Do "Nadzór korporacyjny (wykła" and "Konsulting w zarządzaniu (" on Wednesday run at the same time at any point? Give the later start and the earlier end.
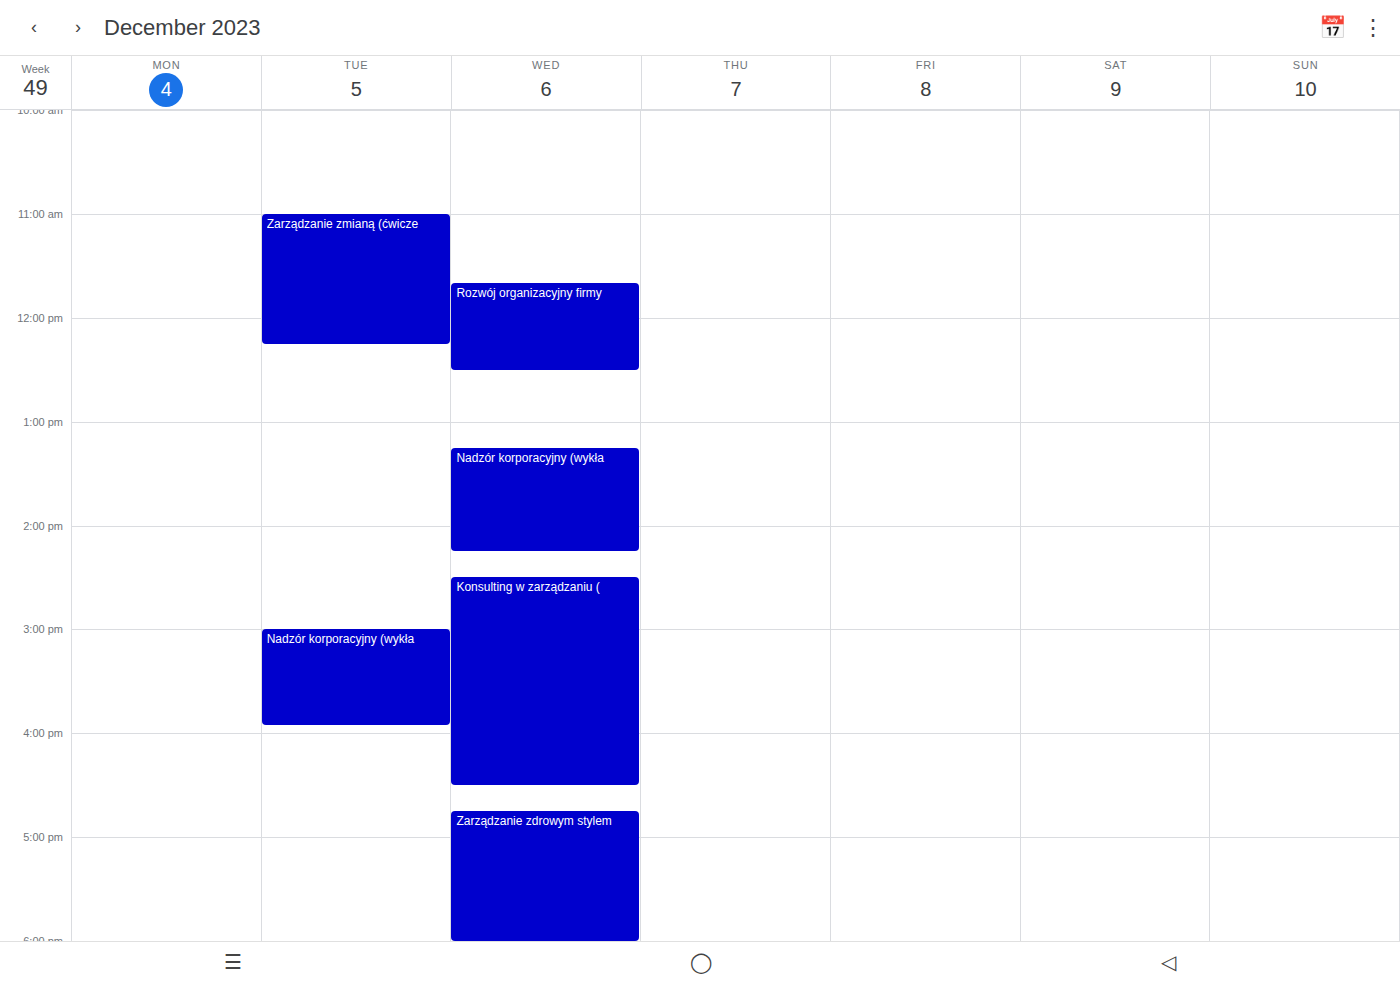
"Nadzór korporacyjny (wykła" ends at 2:15 PM and "Konsulting w zarządzaniu (" starts at 2:30 PM -- no overlap.